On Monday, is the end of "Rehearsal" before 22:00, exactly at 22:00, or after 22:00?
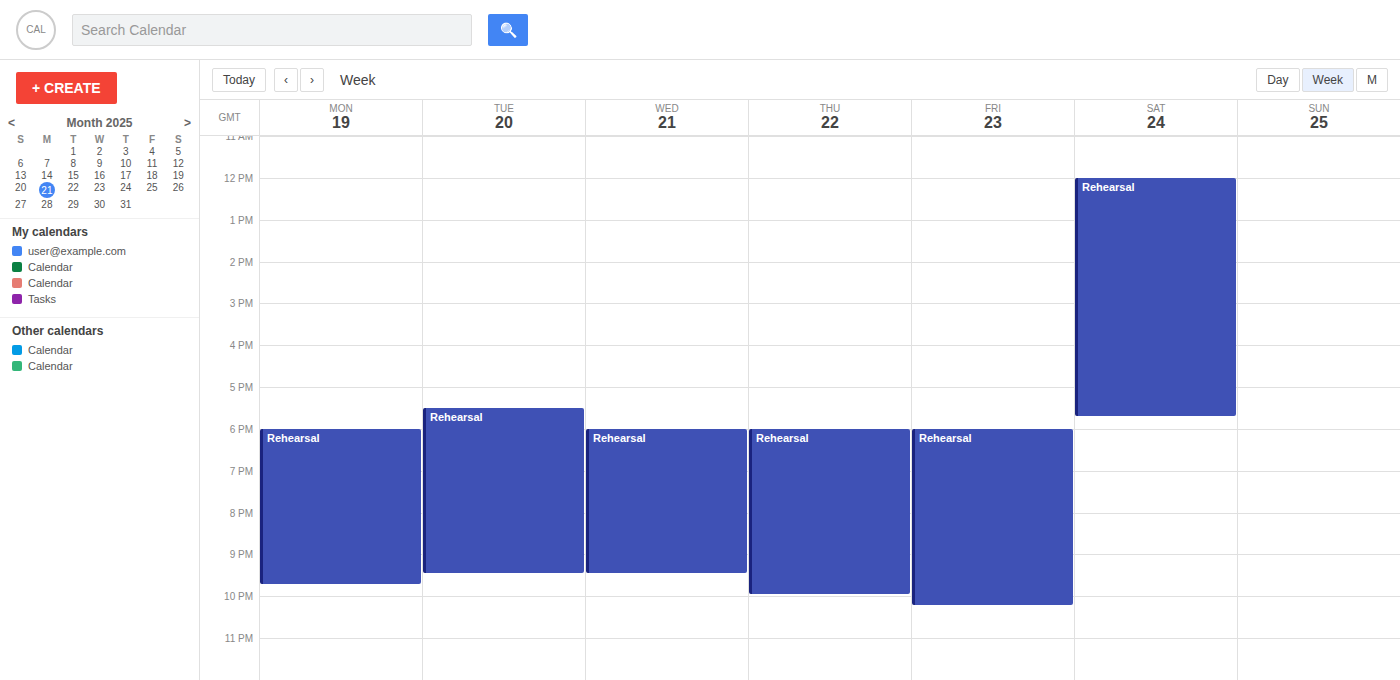
21:45 -- before 22:00, 15 minutes above the 22:00 line.